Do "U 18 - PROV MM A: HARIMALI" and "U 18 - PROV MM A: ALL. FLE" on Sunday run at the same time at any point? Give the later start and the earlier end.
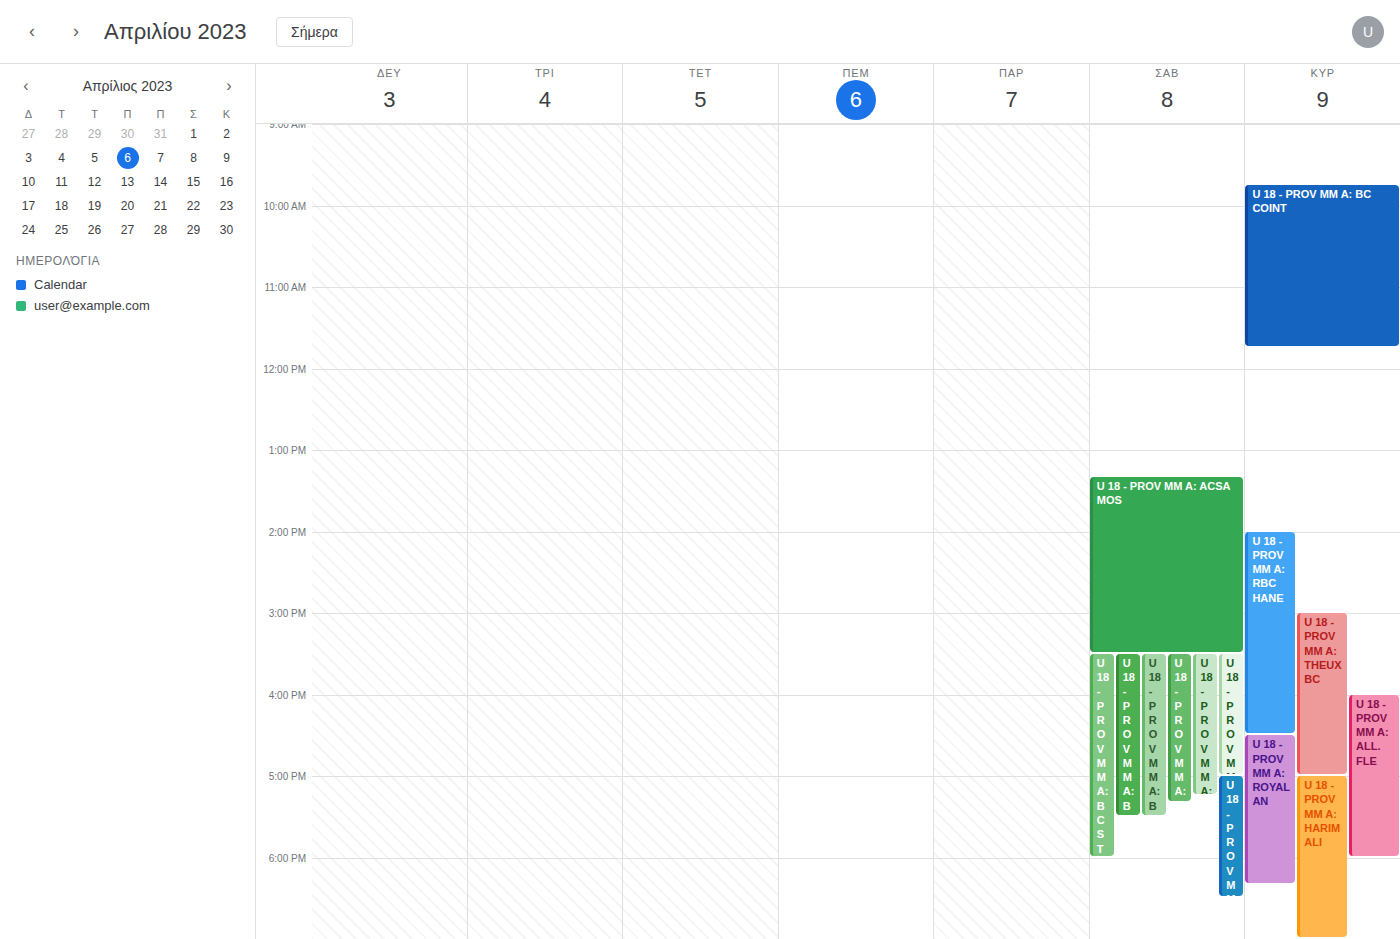
"U 18 - PROV MM A: HARIMALI" starts at 5:00 PM, before "U 18 - PROV MM A: ALL. FLE" ends at 6:00 PM -- they overlap.